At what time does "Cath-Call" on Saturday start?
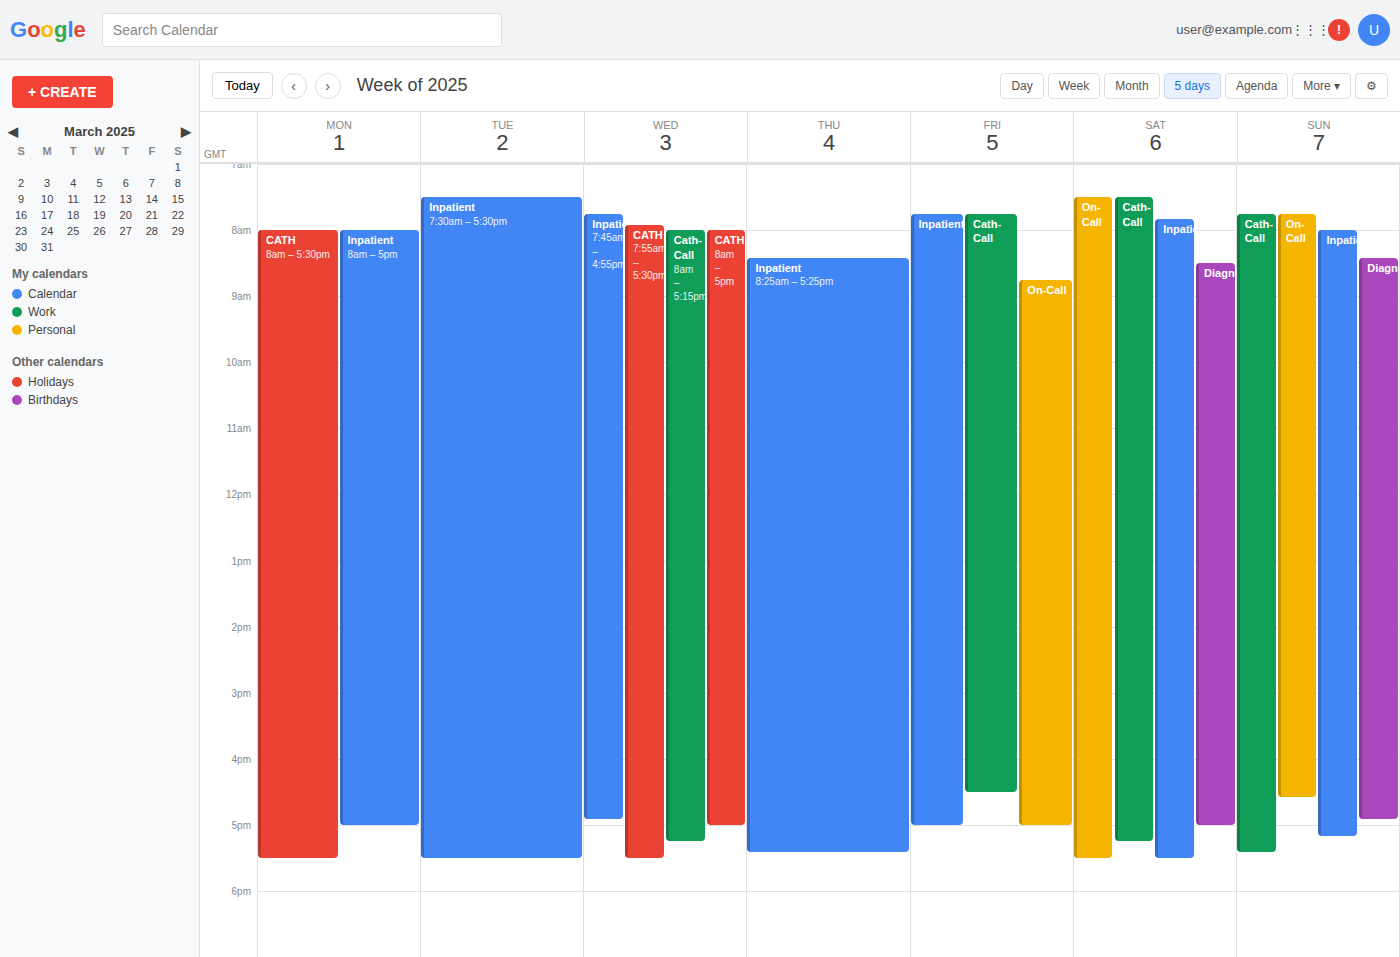
7:30 AM